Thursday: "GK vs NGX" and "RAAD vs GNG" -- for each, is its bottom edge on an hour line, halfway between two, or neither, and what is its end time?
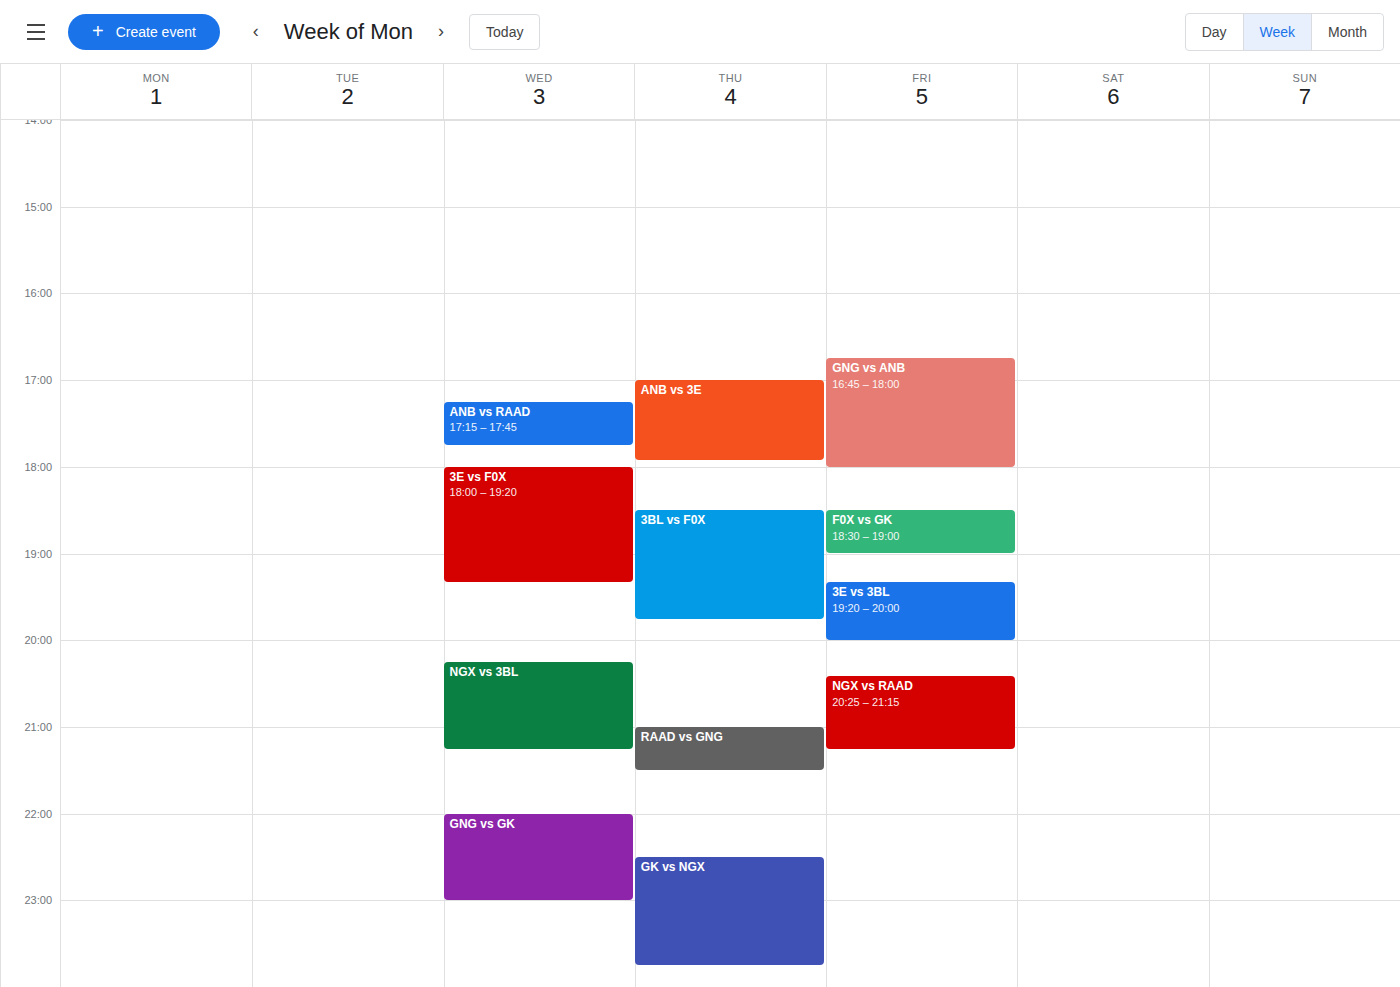
"GK vs NGX": 11:45 PM, neither: three quarters of the way from the 11 PM line to the 12 AM line. "RAAD vs GNG": 9:30 PM, halfway between the 9 PM and 10 PM lines.